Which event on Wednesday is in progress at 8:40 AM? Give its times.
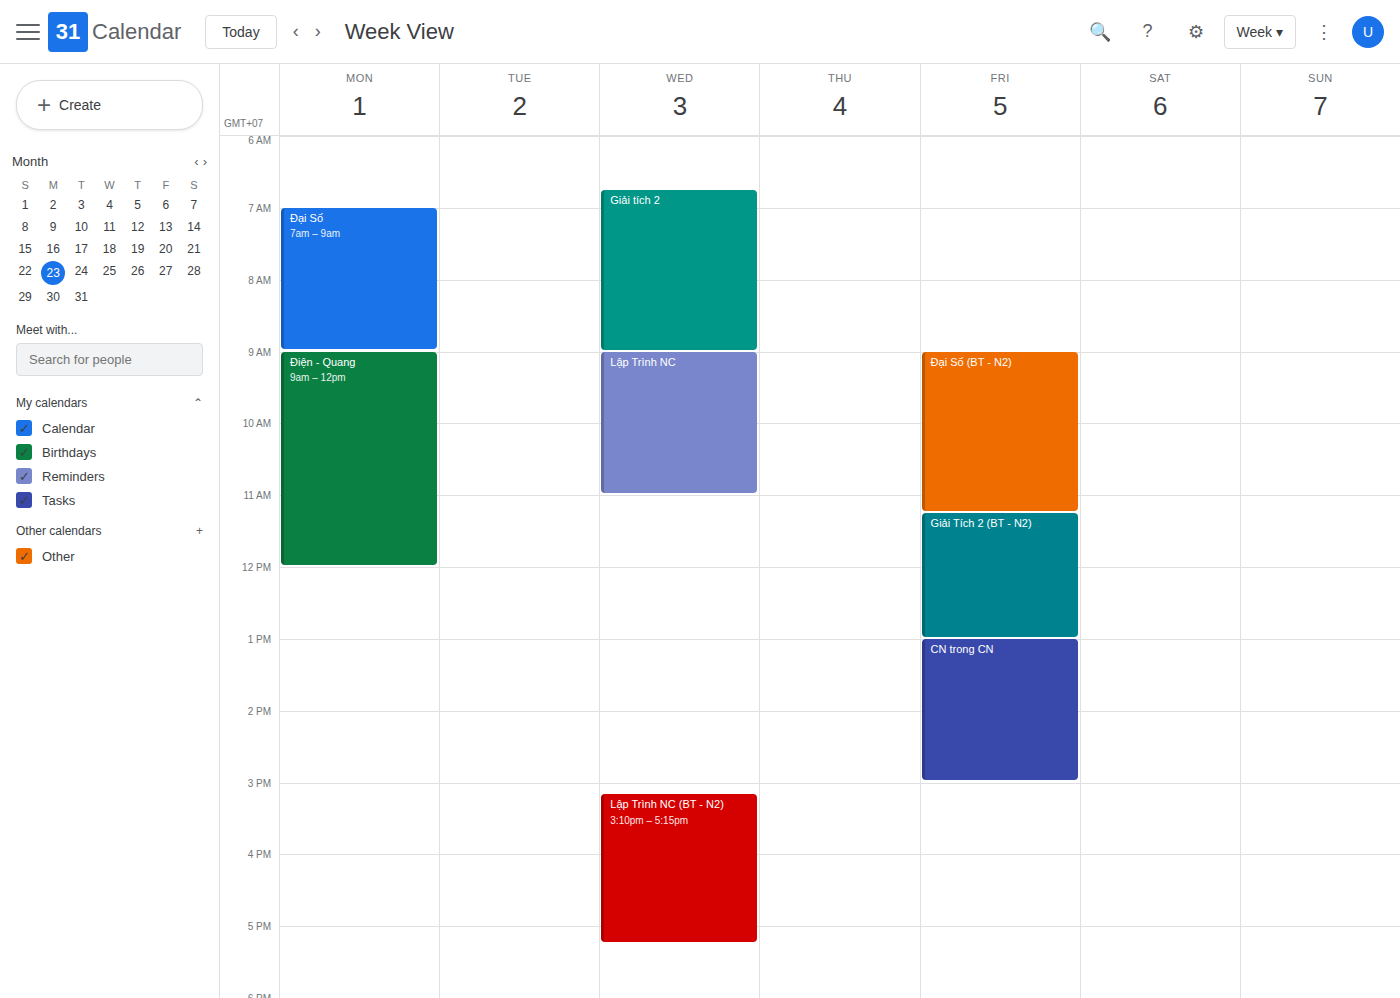
"Giải tích 2", 6:45 AM to 9:00 AM